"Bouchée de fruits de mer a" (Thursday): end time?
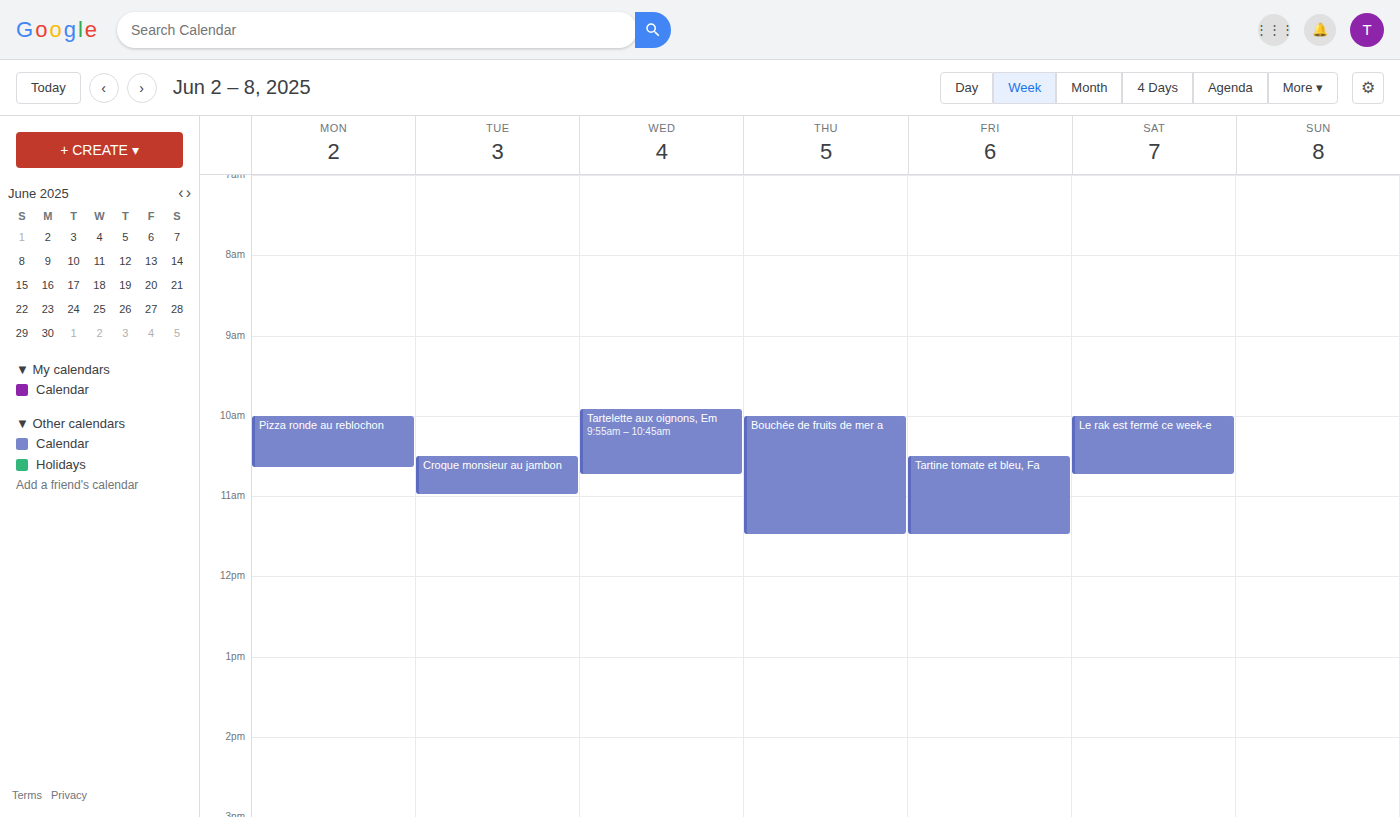
11:30